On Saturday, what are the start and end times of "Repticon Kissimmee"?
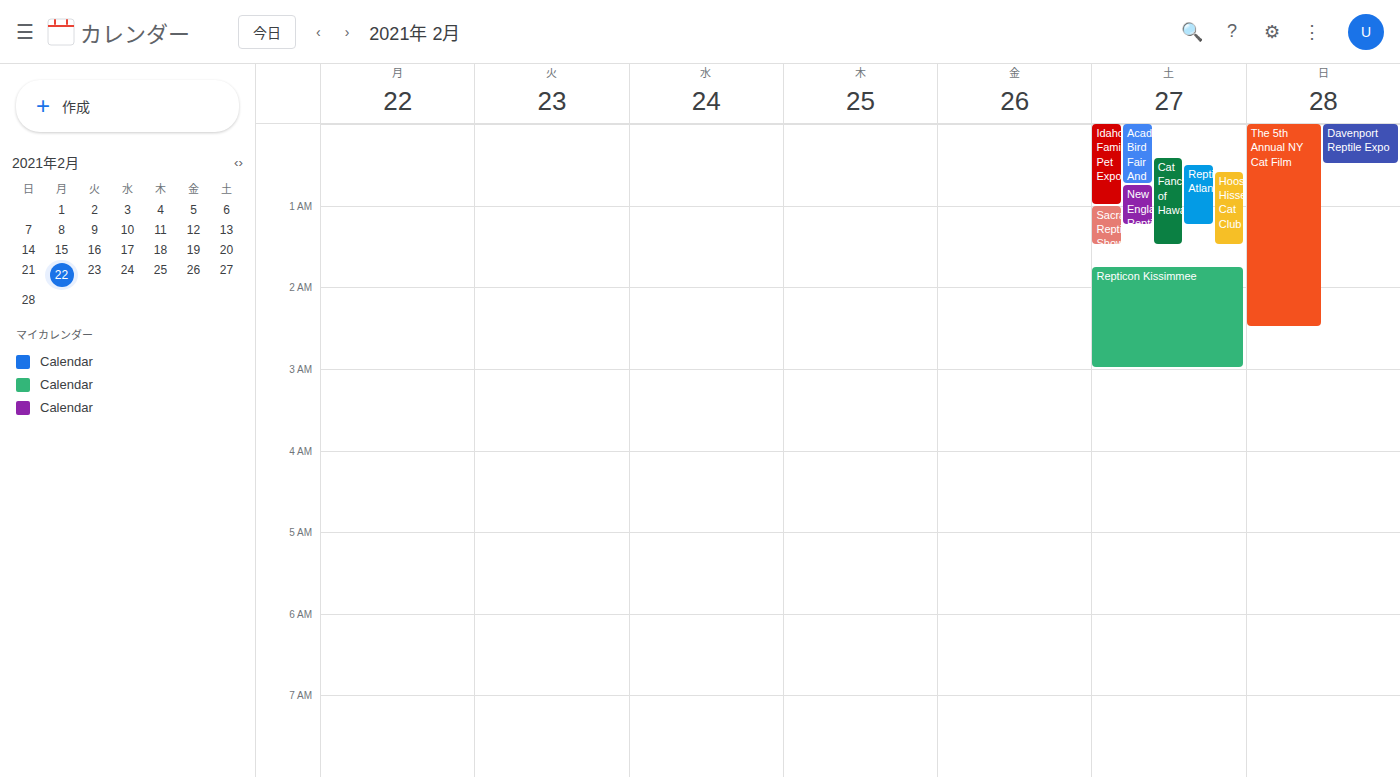
1:45 AM to 3:00 AM